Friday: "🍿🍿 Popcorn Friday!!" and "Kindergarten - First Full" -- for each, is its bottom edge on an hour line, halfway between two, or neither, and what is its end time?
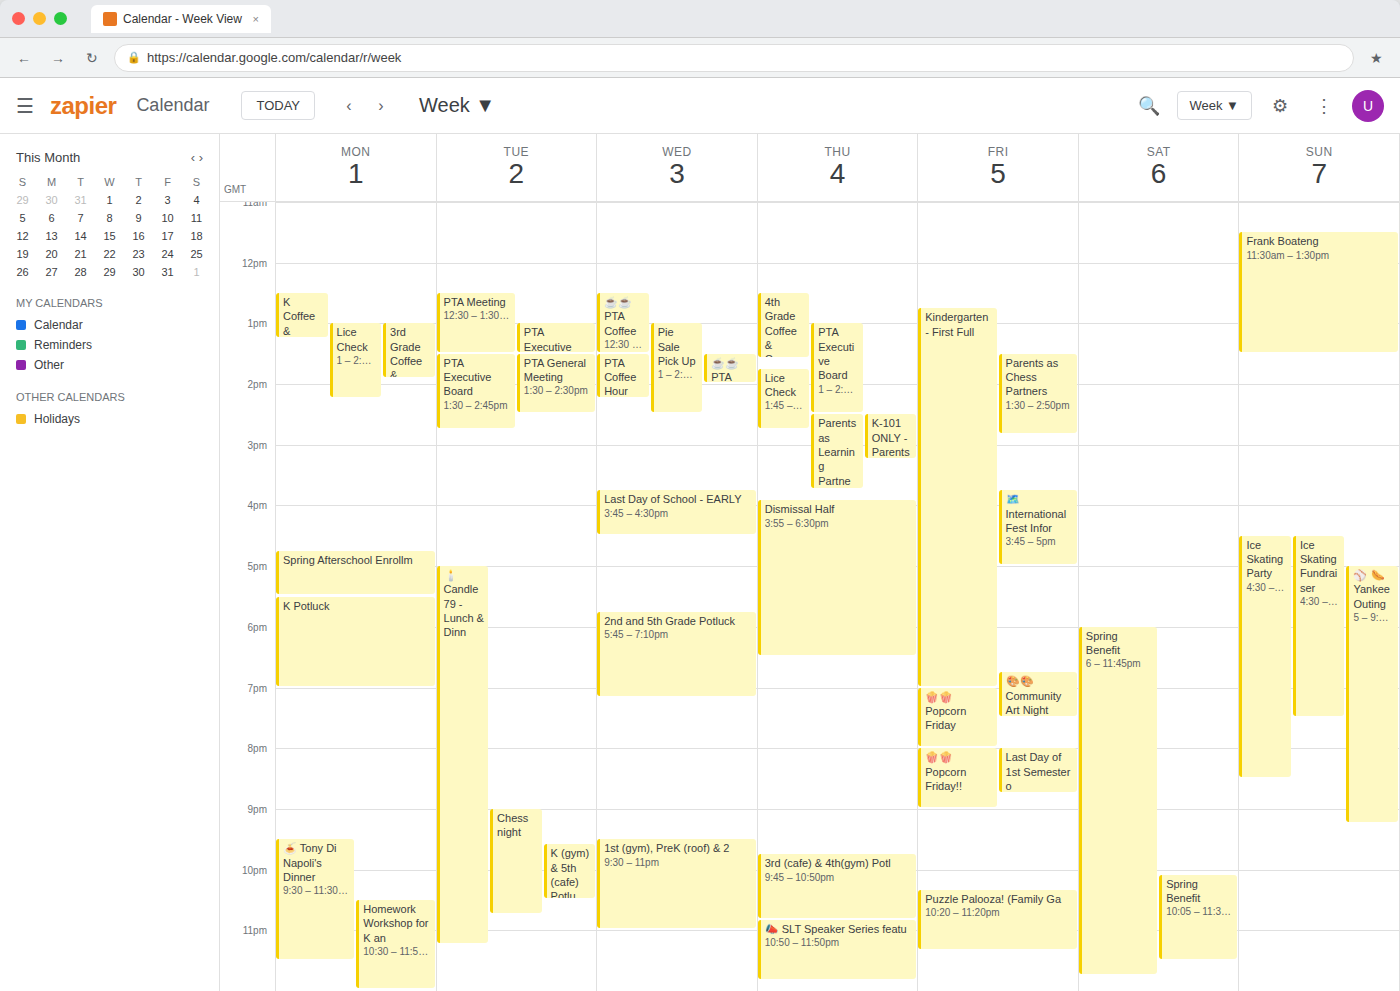
"🍿🍿 Popcorn Friday!!": 9:00 PM, exactly on the 9 PM line. "Kindergarten - First Full": 7:00 PM, exactly on the 7 PM line.